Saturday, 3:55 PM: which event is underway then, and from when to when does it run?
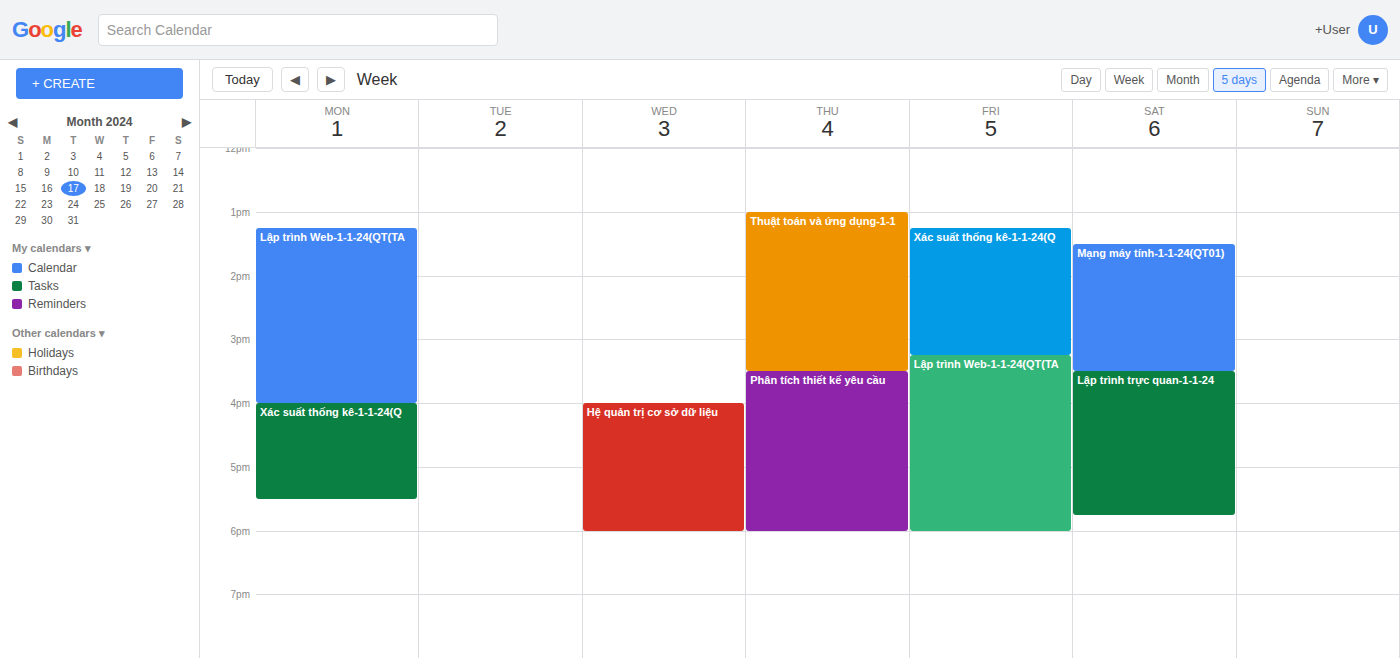
"Lập trình trực quan-1-1-24", 3:30 PM to 5:45 PM